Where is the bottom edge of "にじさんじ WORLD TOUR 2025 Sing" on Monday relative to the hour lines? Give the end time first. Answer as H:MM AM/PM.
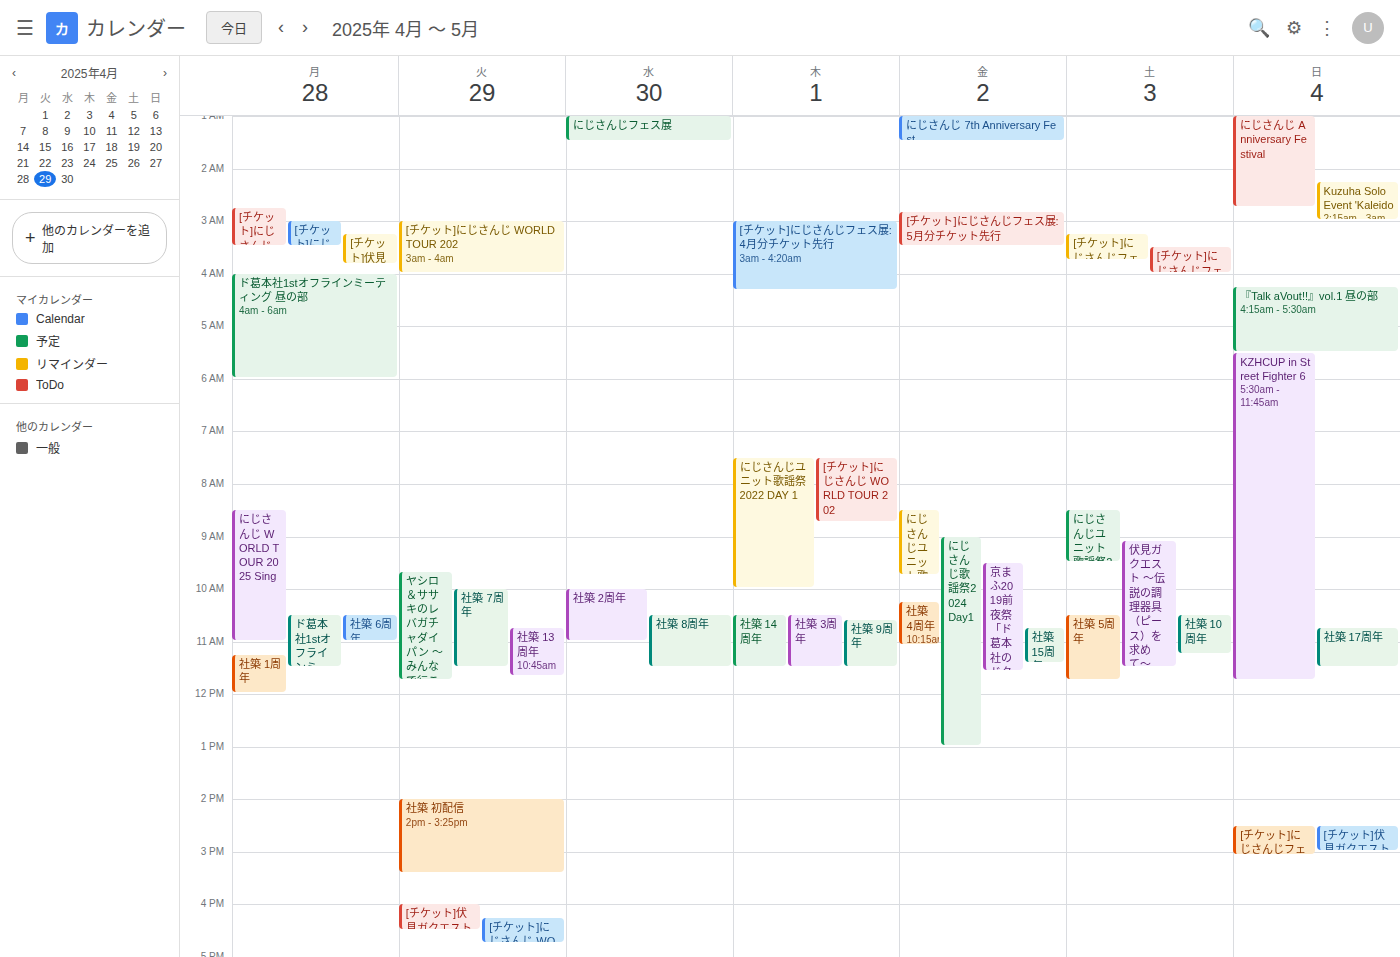
11:00 AM -- exactly on the 11 AM line.